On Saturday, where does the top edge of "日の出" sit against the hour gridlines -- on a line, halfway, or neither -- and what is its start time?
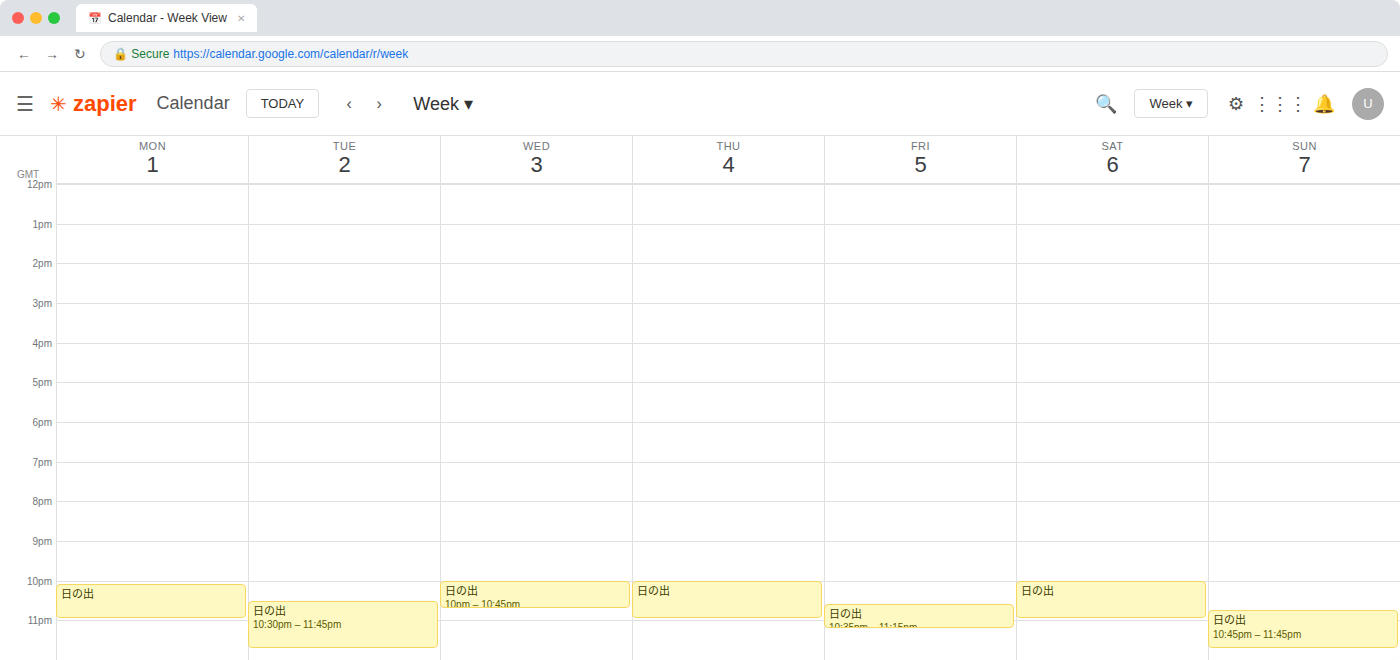
10:00 PM -- exactly on the 10 PM line.